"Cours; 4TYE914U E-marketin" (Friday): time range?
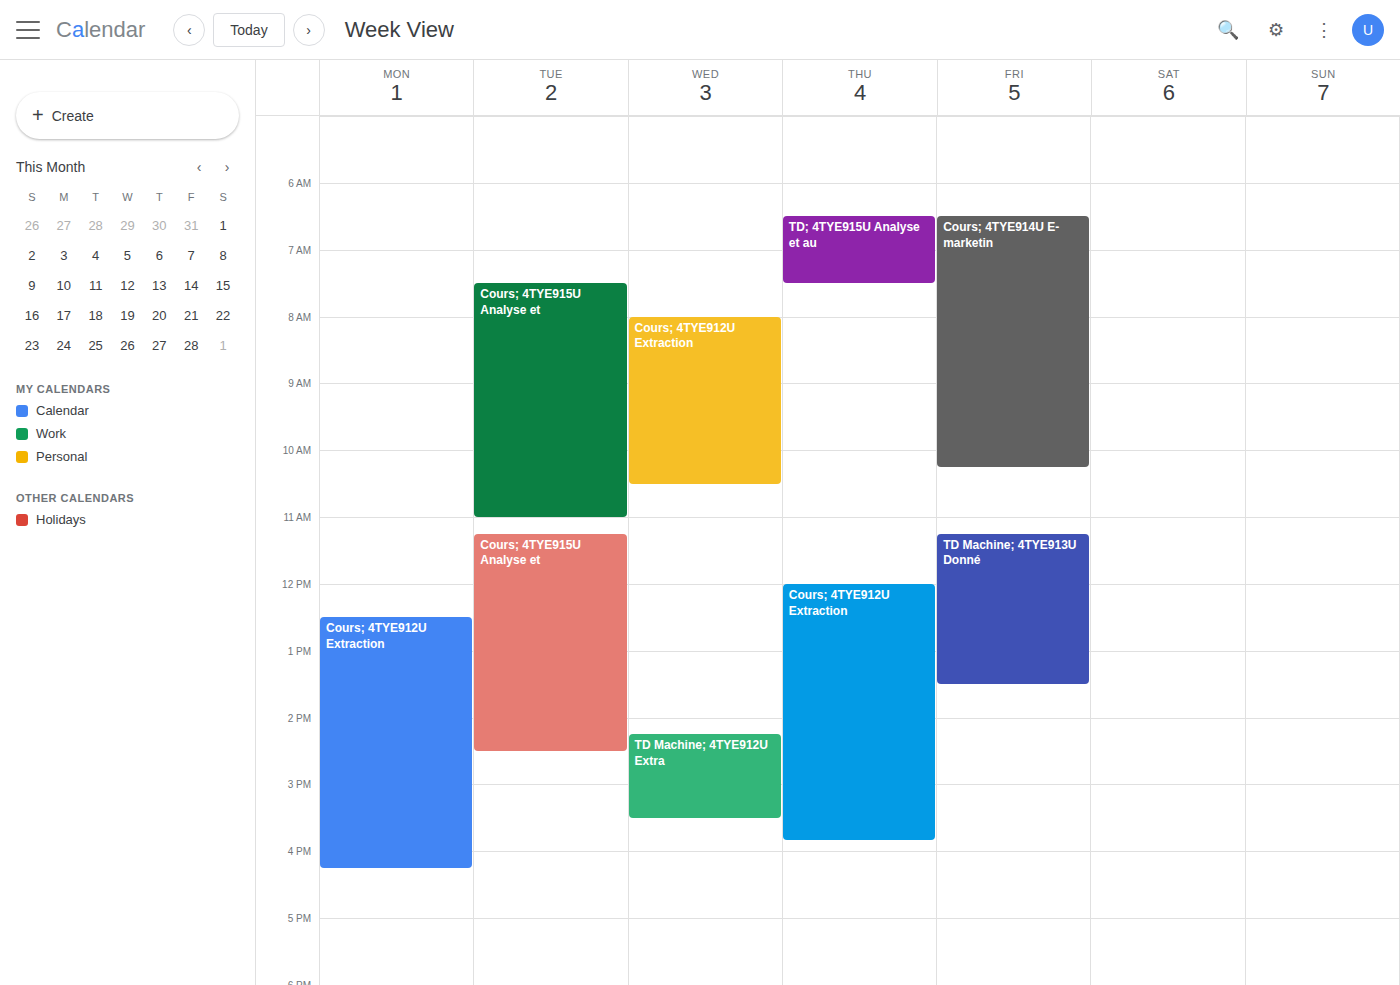
06:30 to 10:15